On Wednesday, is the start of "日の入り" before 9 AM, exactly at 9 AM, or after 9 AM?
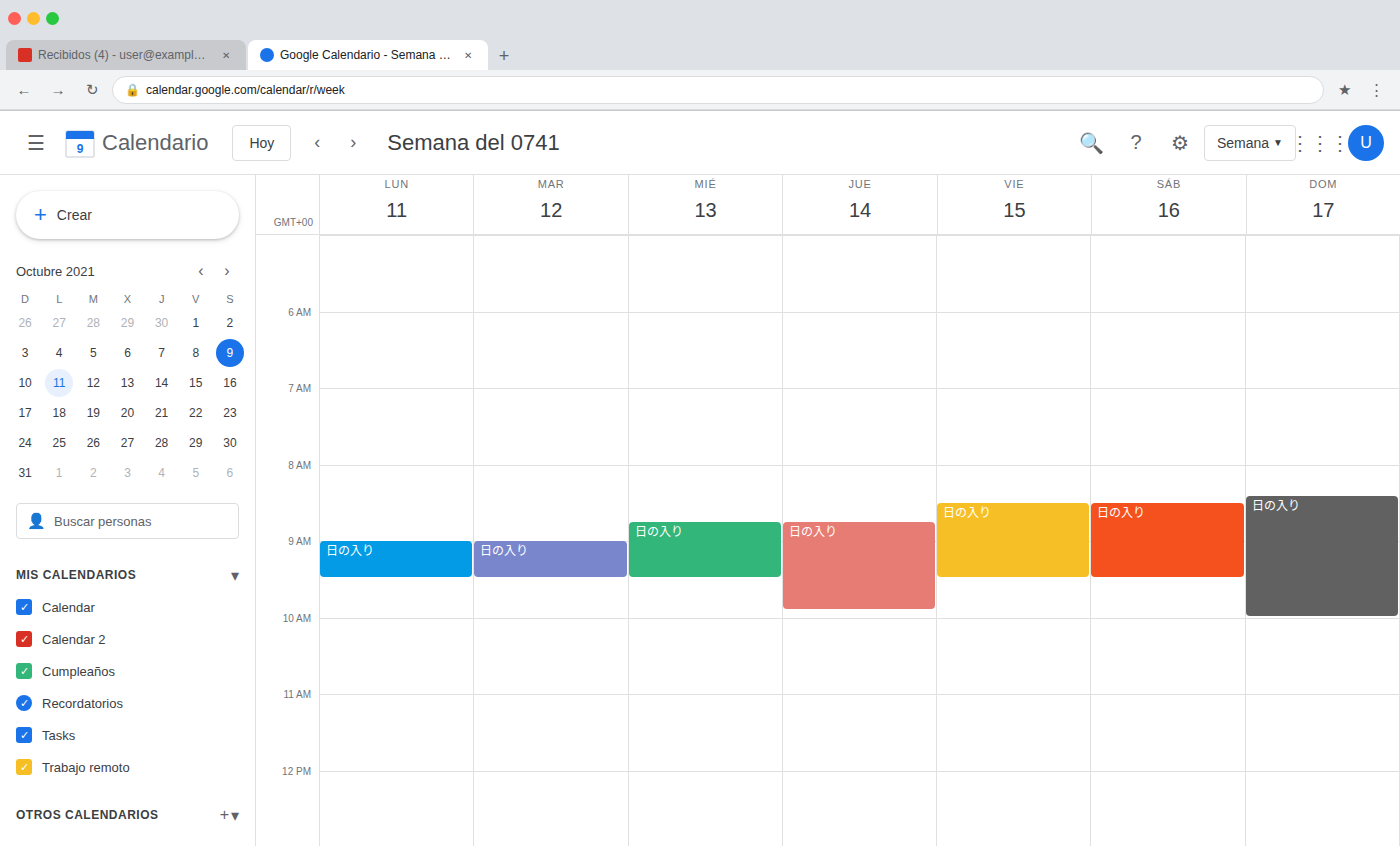
8:45 AM -- before 9 AM, 15 minutes above the 9 AM line.